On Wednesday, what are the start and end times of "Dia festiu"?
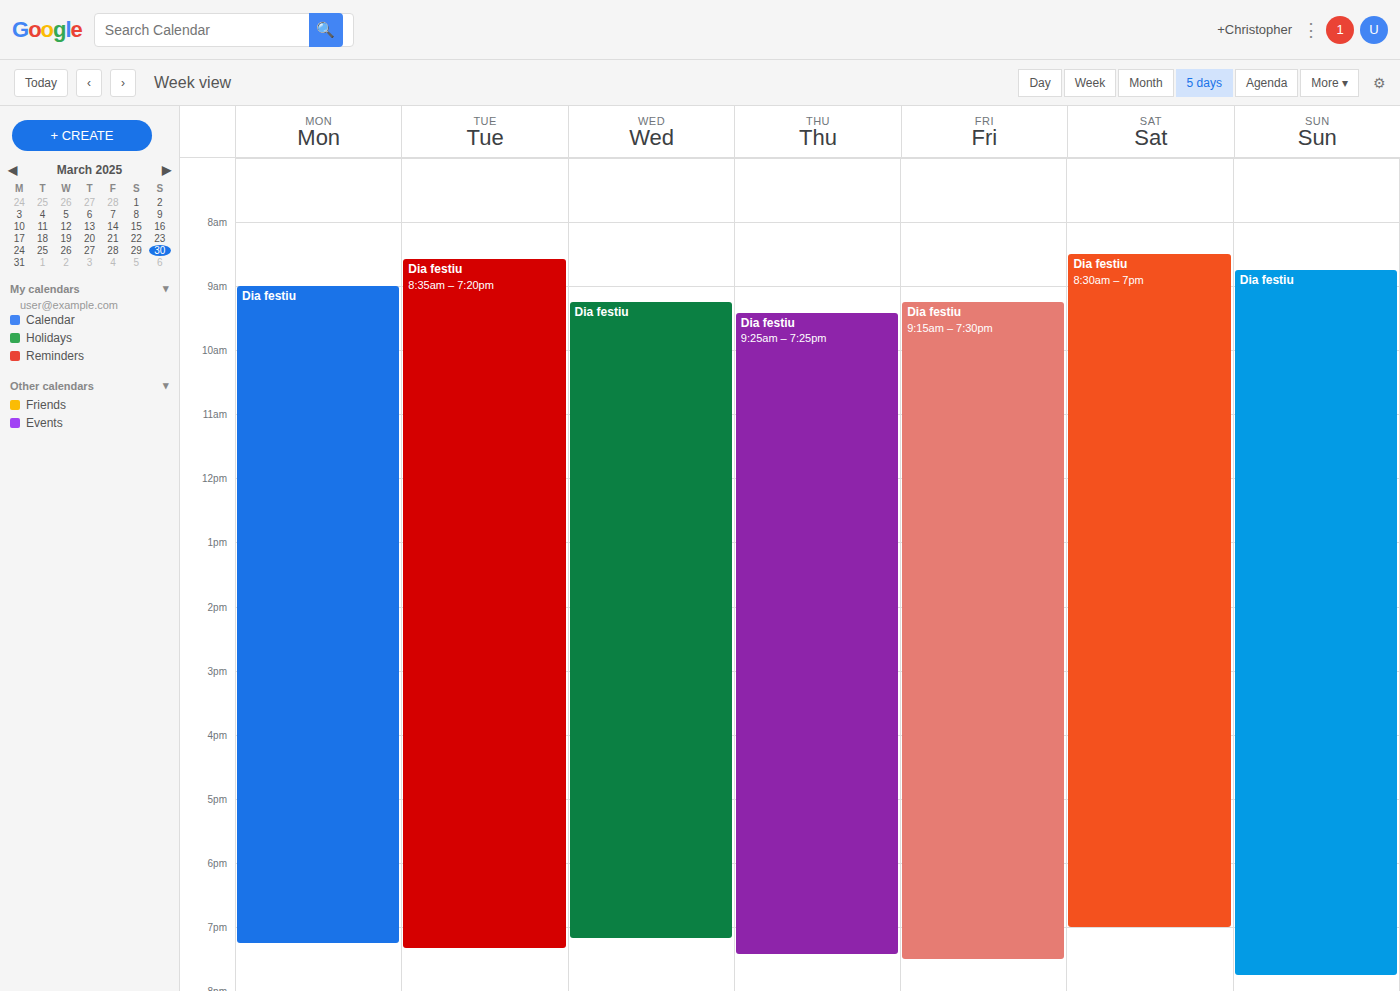
9:15 AM to 7:10 PM